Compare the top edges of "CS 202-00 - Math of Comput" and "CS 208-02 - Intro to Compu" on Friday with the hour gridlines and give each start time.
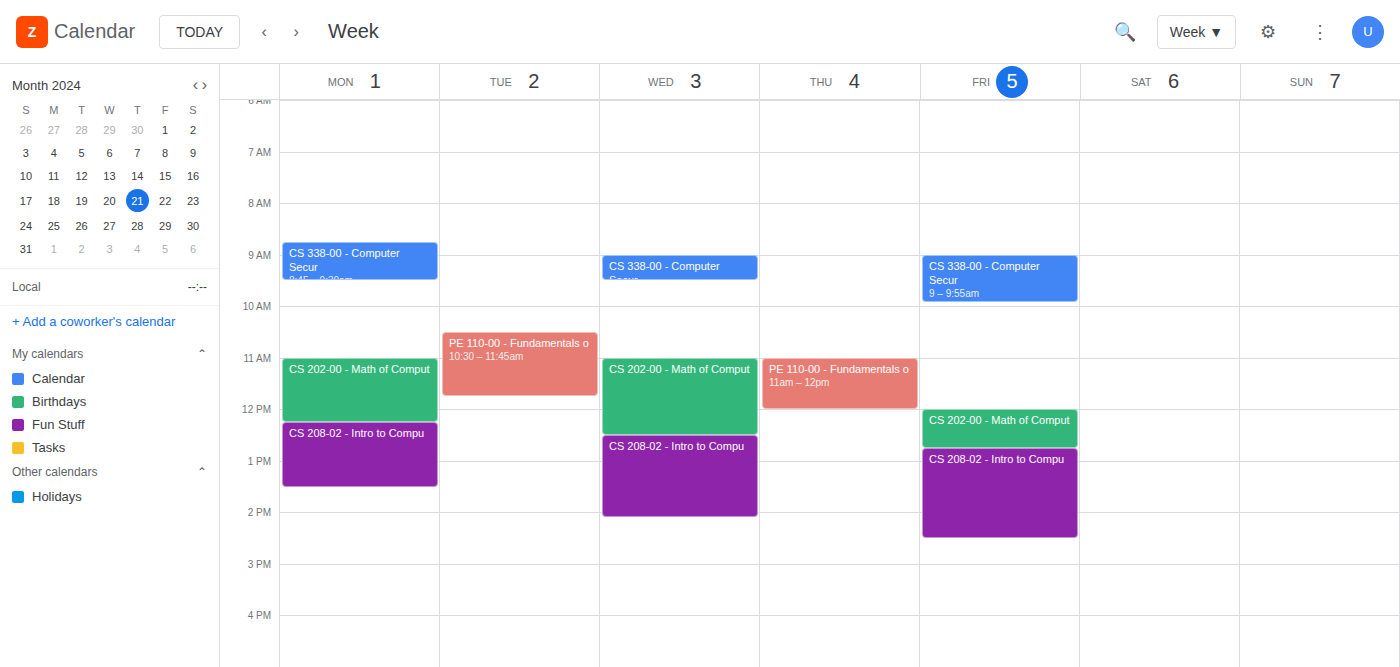
"CS 202-00 - Math of Comput": 12:00 PM, exactly on the 12 PM line. "CS 208-02 - Intro to Compu": 12:45 PM, neither: three quarters of the way from the 12 PM line to the 1 PM line.